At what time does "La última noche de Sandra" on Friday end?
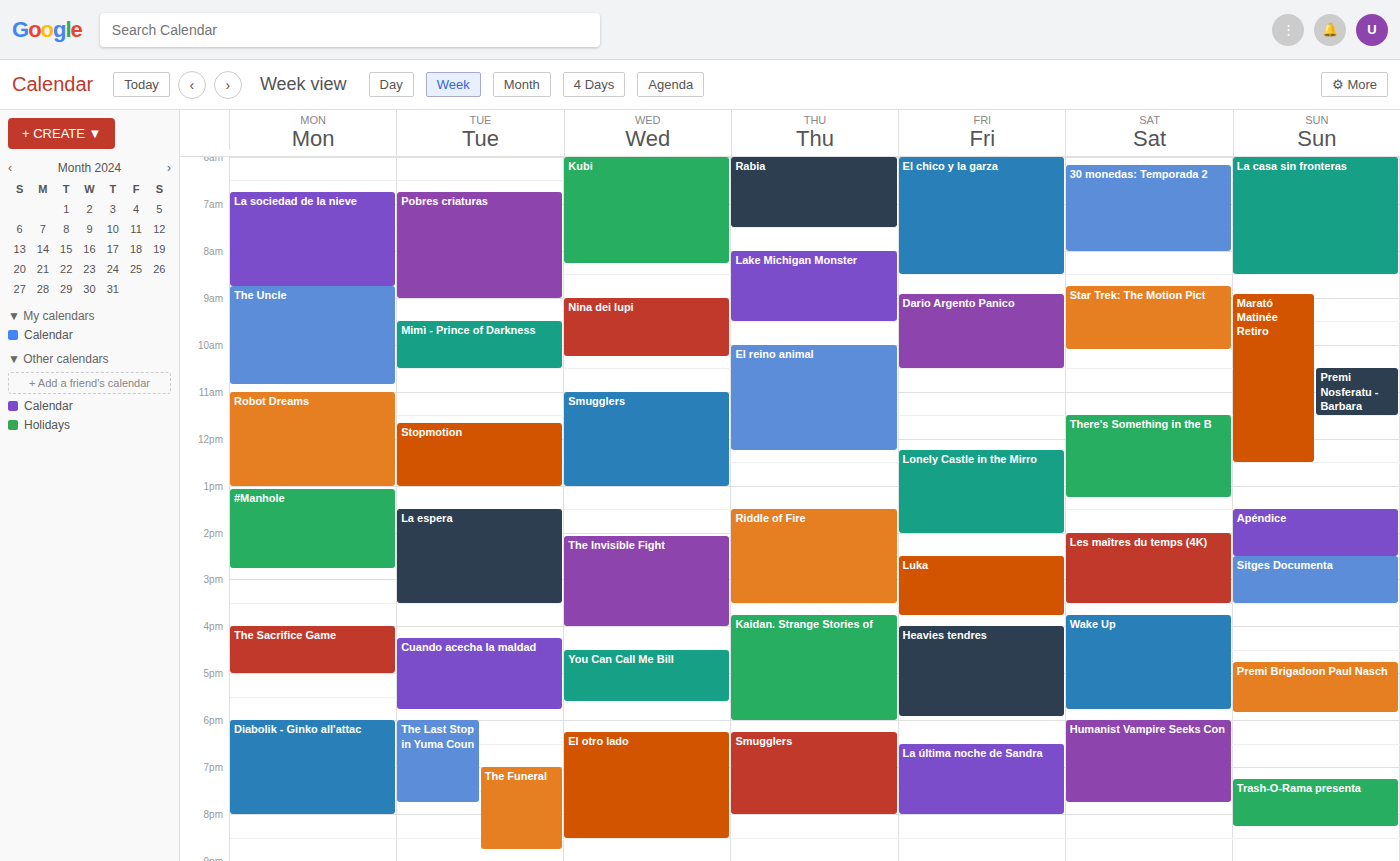
8:00 PM